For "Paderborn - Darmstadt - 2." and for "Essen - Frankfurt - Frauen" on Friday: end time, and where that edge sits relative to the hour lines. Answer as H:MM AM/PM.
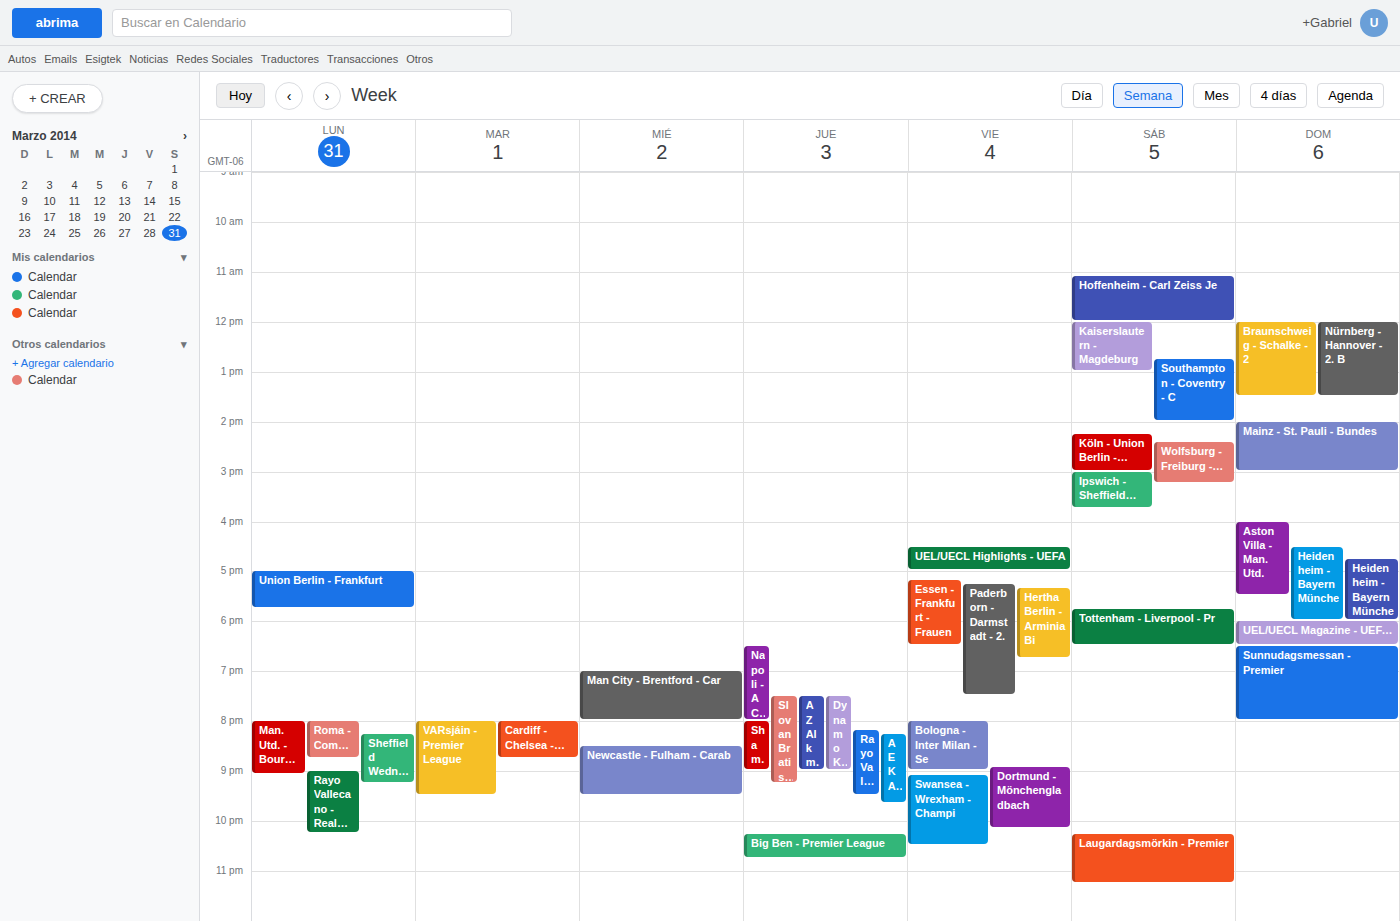
"Paderborn - Darmstadt - 2.": 7:30 PM, halfway between the 7 PM and 8 PM lines. "Essen - Frankfurt - Frauen": 6:30 PM, halfway between the 6 PM and 7 PM lines.